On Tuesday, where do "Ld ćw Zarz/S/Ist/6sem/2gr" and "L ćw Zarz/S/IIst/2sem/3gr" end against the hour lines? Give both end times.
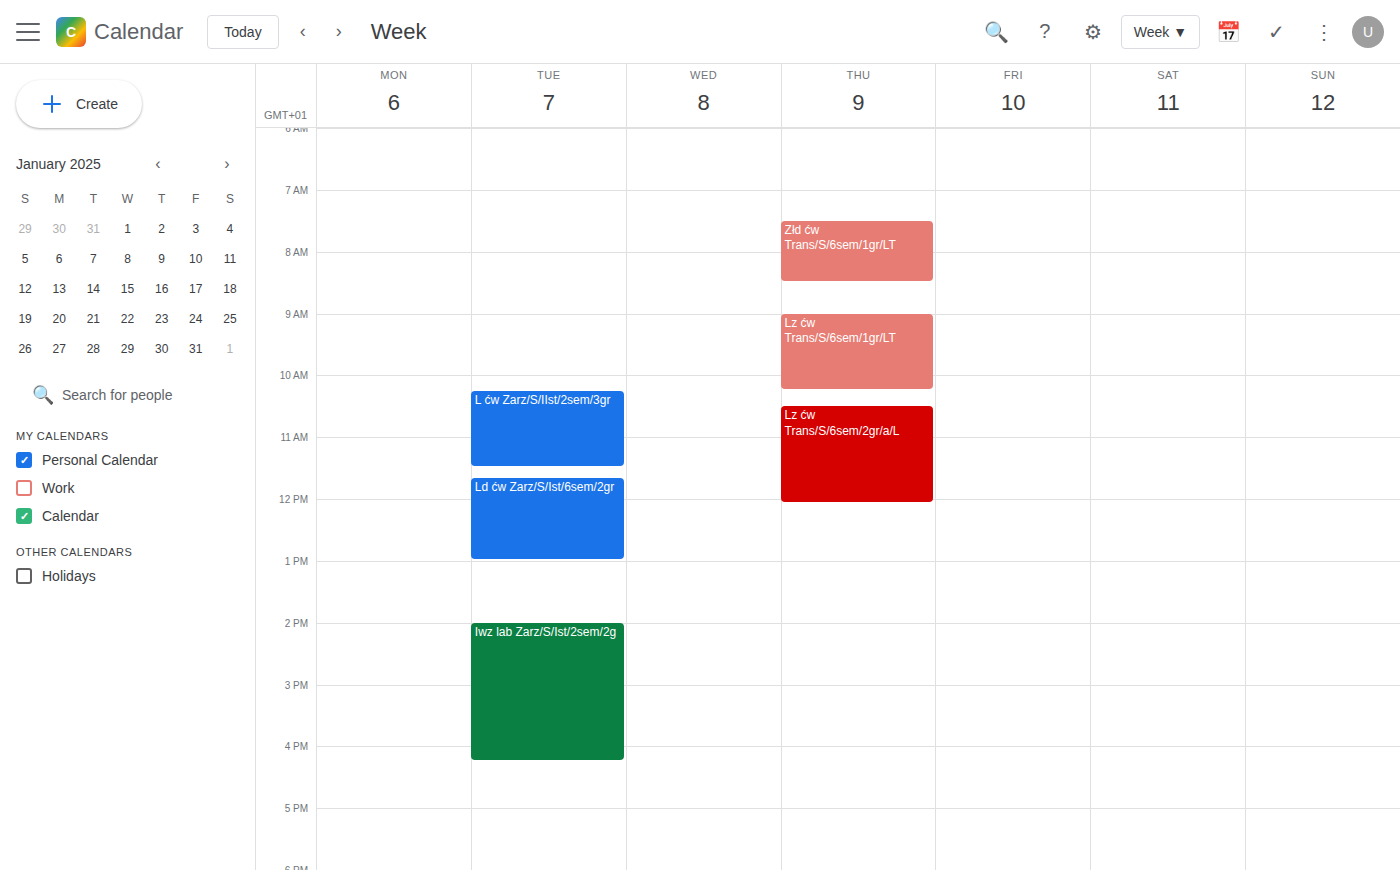
"Ld ćw Zarz/S/Ist/6sem/2gr": 13:00, exactly on the 13:00 line. "L ćw Zarz/S/IIst/2sem/3gr": 11:30, halfway between the 11:00 and 12:00 lines.